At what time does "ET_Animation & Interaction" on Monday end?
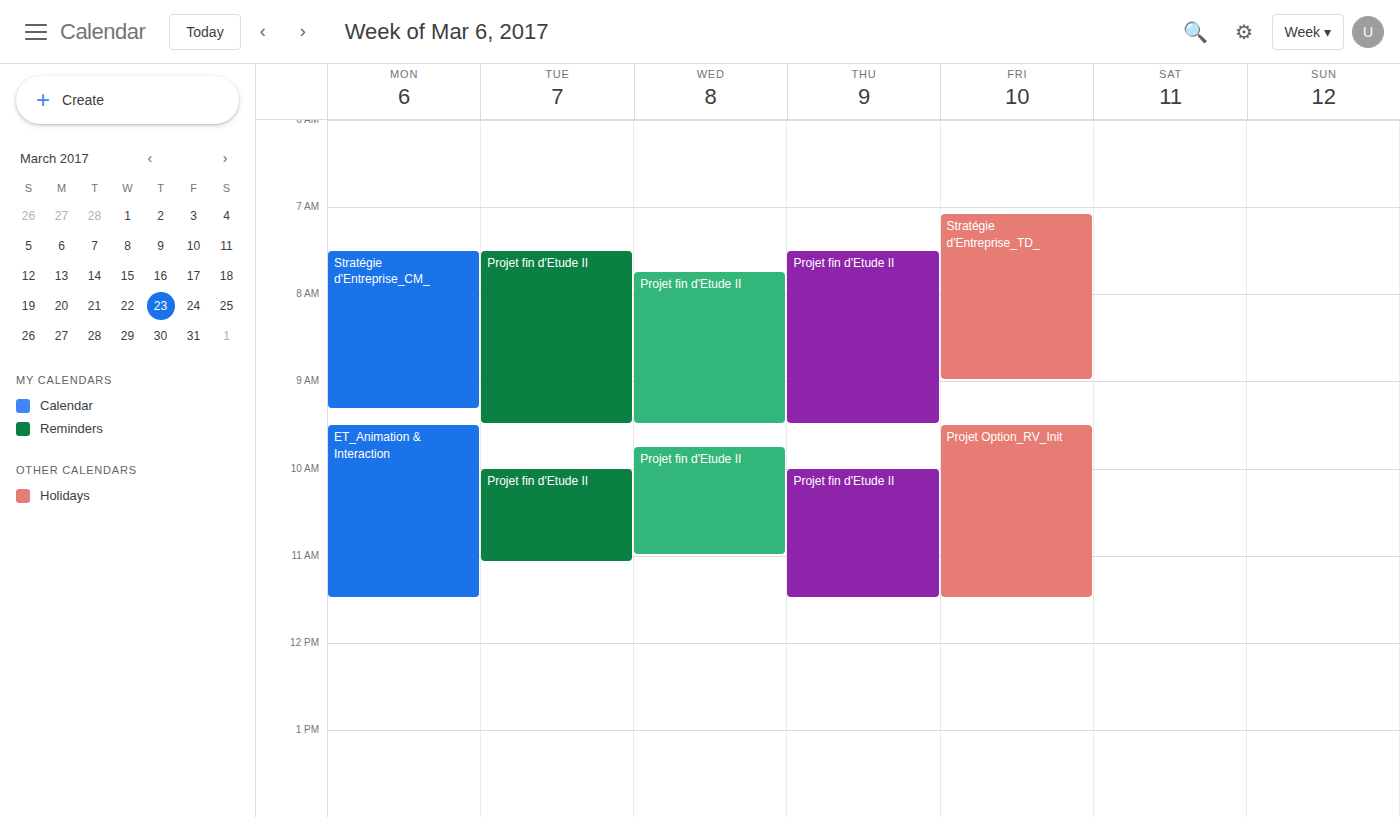
11:30 AM